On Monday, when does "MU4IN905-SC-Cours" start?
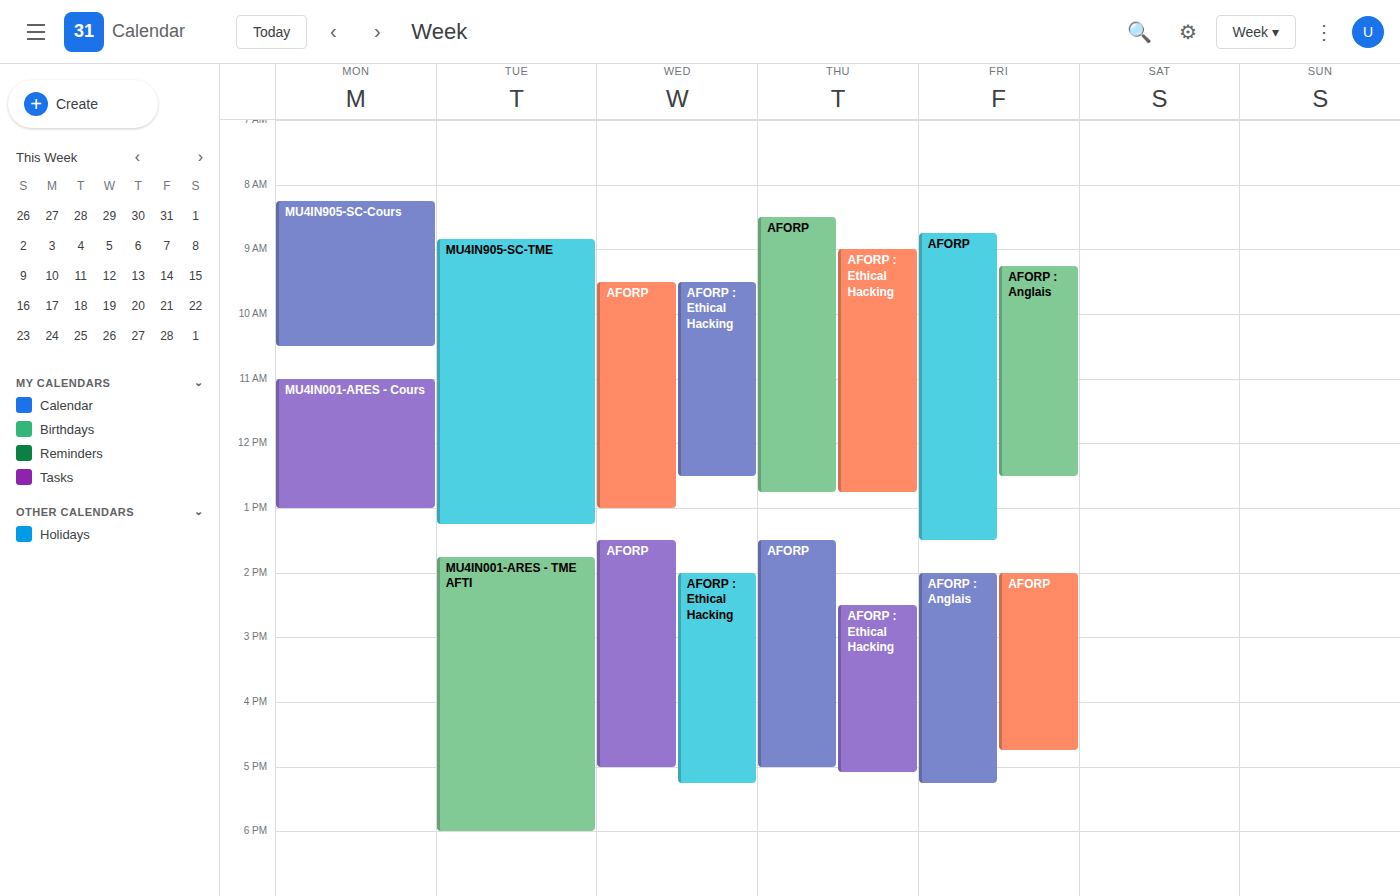
8:15 AM